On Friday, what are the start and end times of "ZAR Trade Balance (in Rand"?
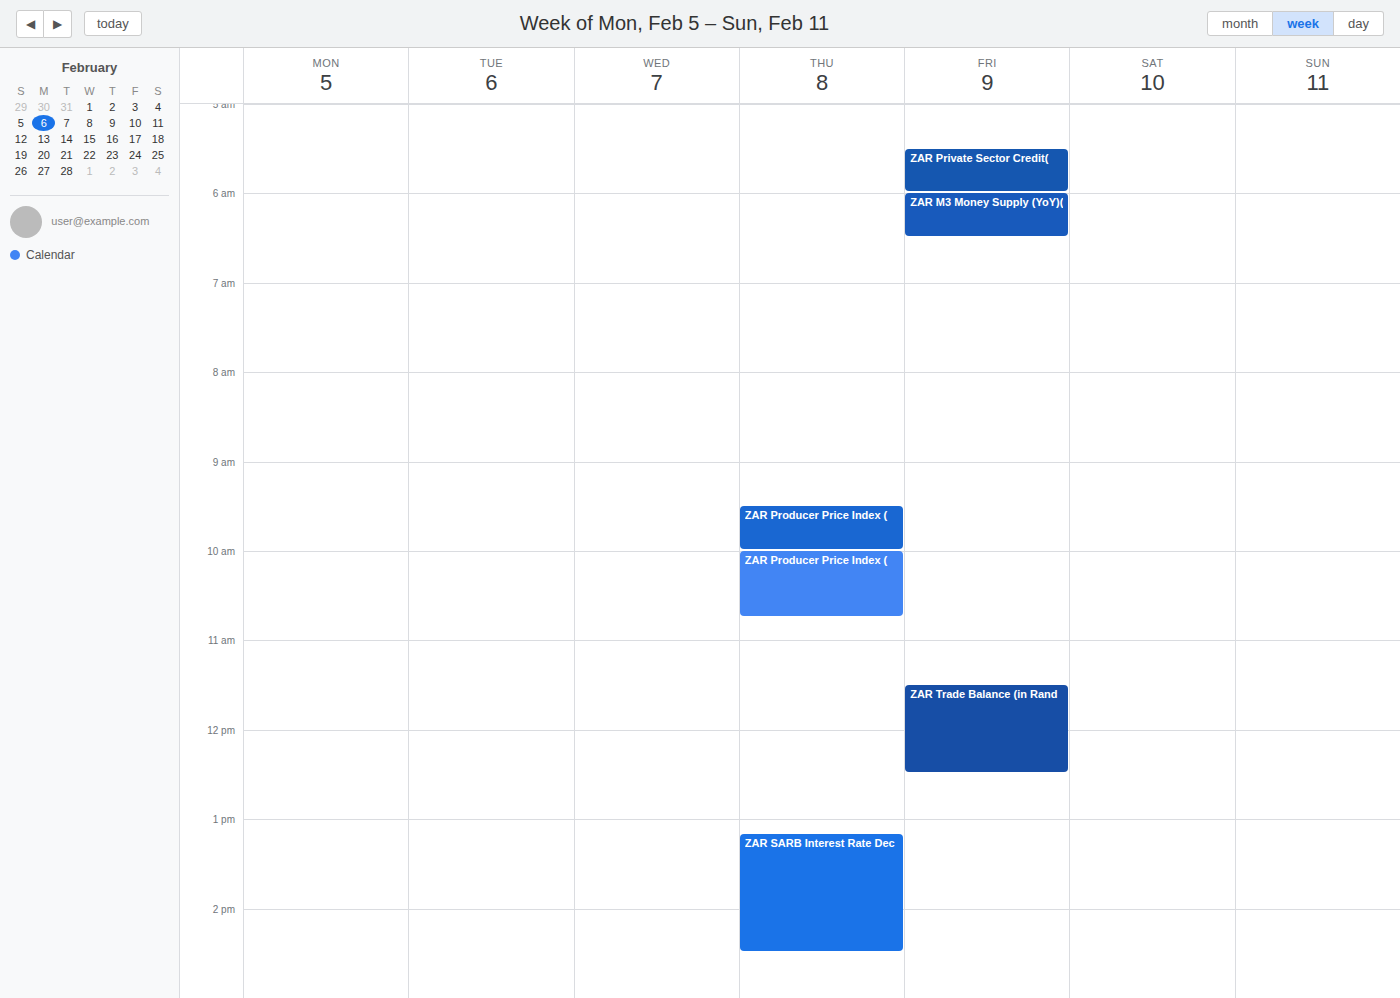
11:30 AM to 12:30 PM